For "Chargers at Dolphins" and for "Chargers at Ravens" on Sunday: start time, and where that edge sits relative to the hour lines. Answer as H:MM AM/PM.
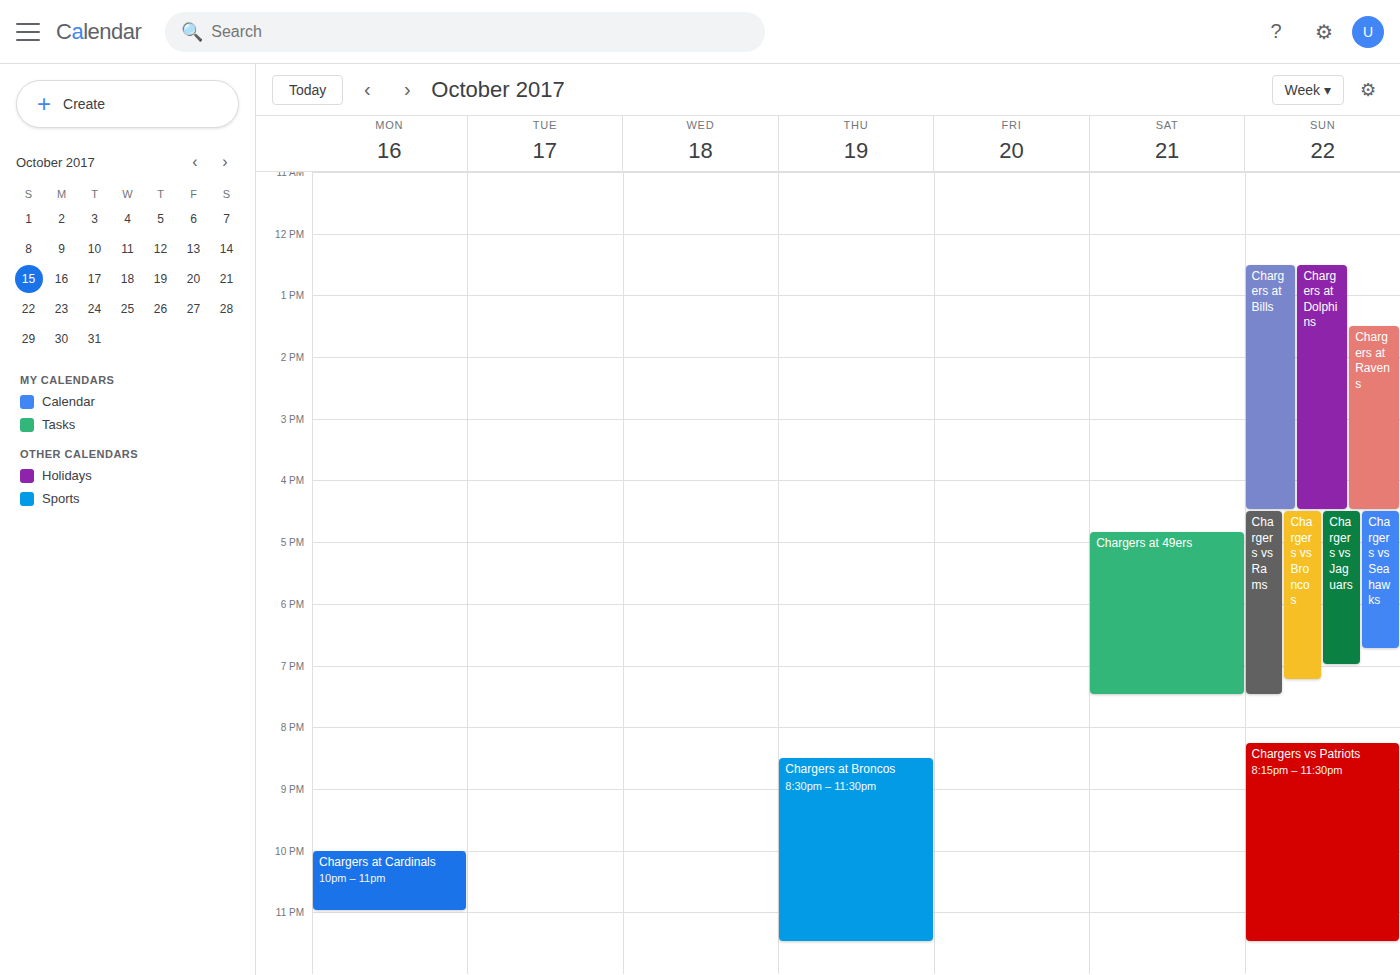
"Chargers at Dolphins": 12:30 PM, halfway between the 12 PM and 1 PM lines. "Chargers at Ravens": 1:30 PM, halfway between the 1 PM and 2 PM lines.